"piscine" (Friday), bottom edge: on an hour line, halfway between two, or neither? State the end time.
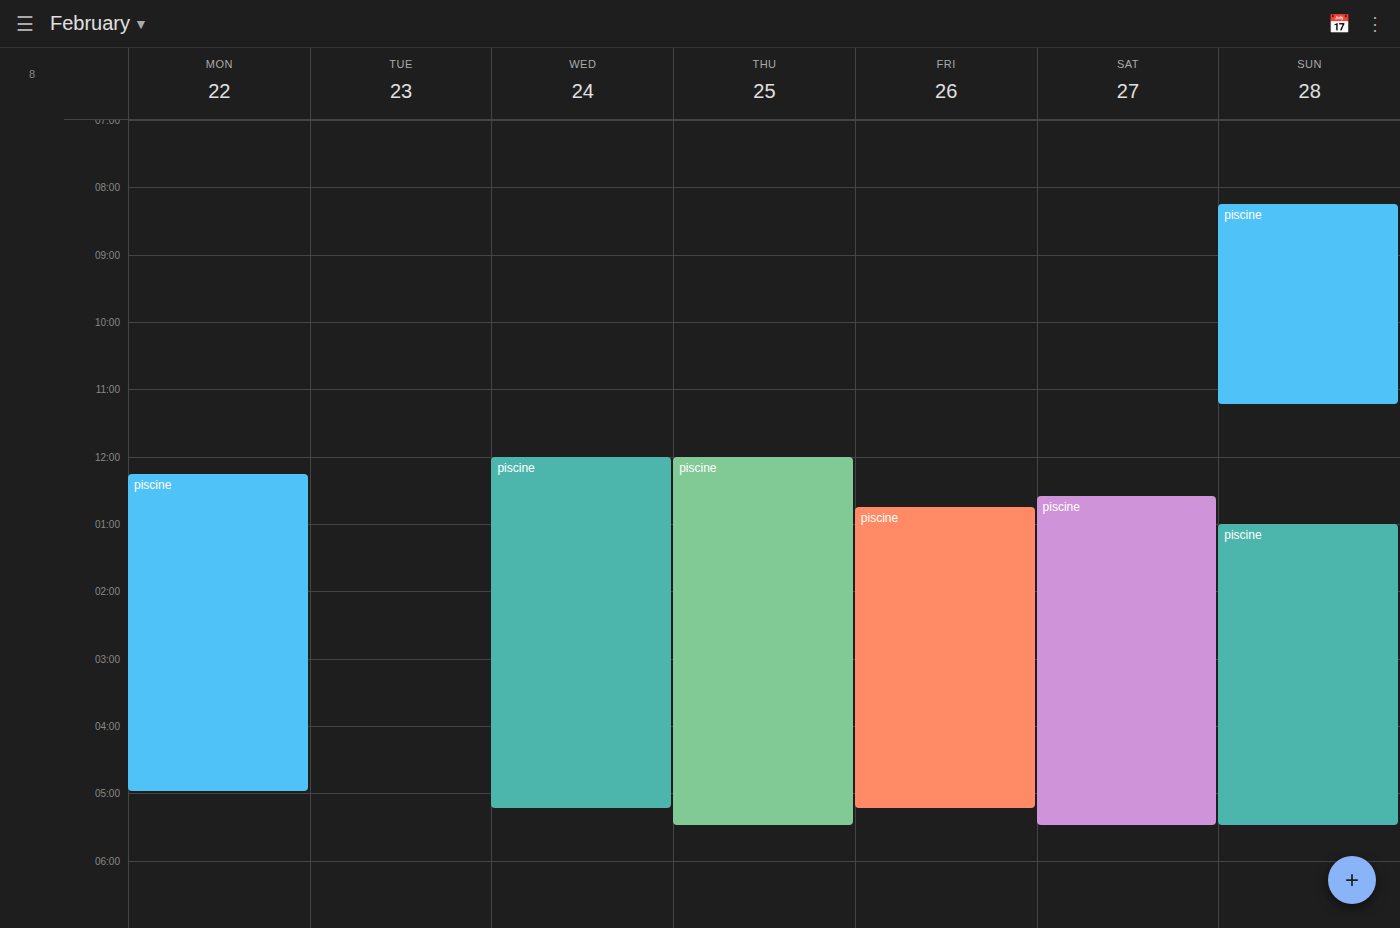
5:15 PM -- neither: a quarter of the way from the 5 PM line to the 6 PM line.